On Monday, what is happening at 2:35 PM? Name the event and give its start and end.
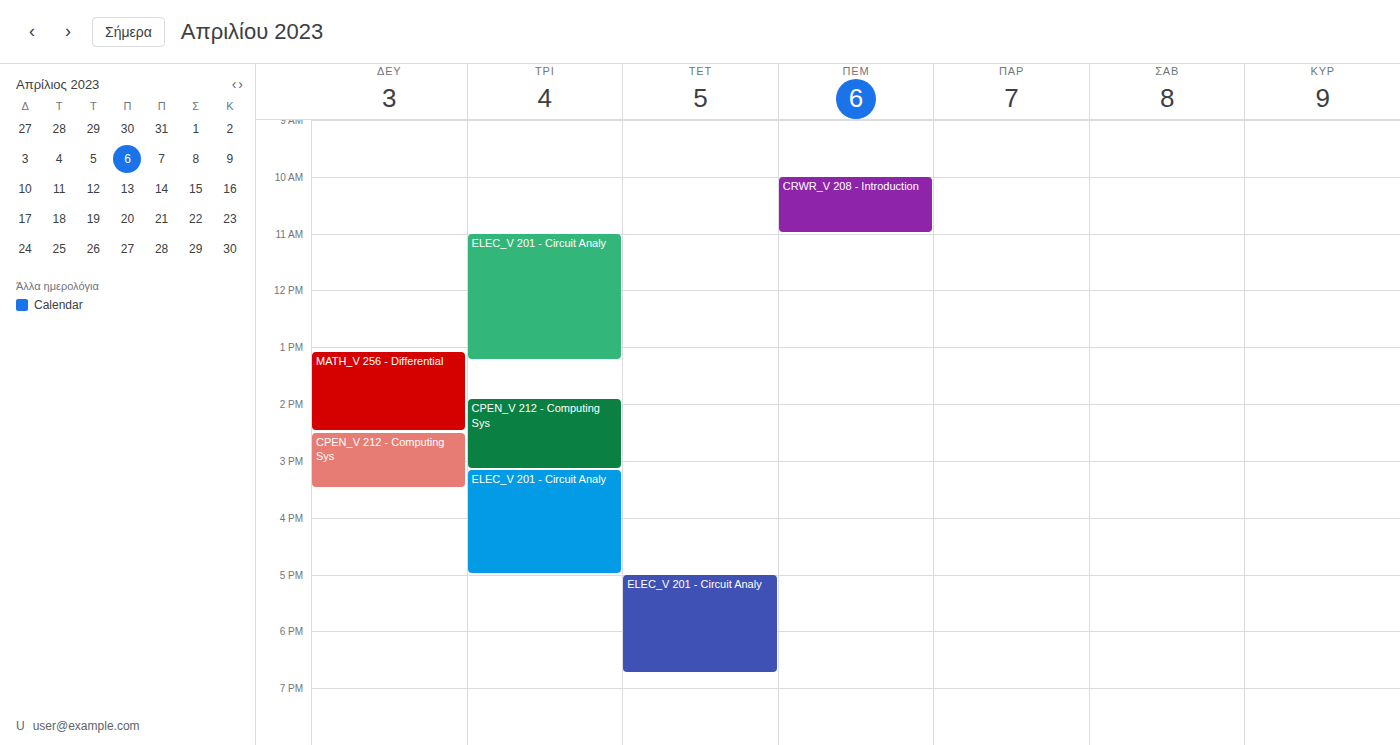
"CPEN_V 212 - Computing Sys", 2:30 PM to 3:30 PM